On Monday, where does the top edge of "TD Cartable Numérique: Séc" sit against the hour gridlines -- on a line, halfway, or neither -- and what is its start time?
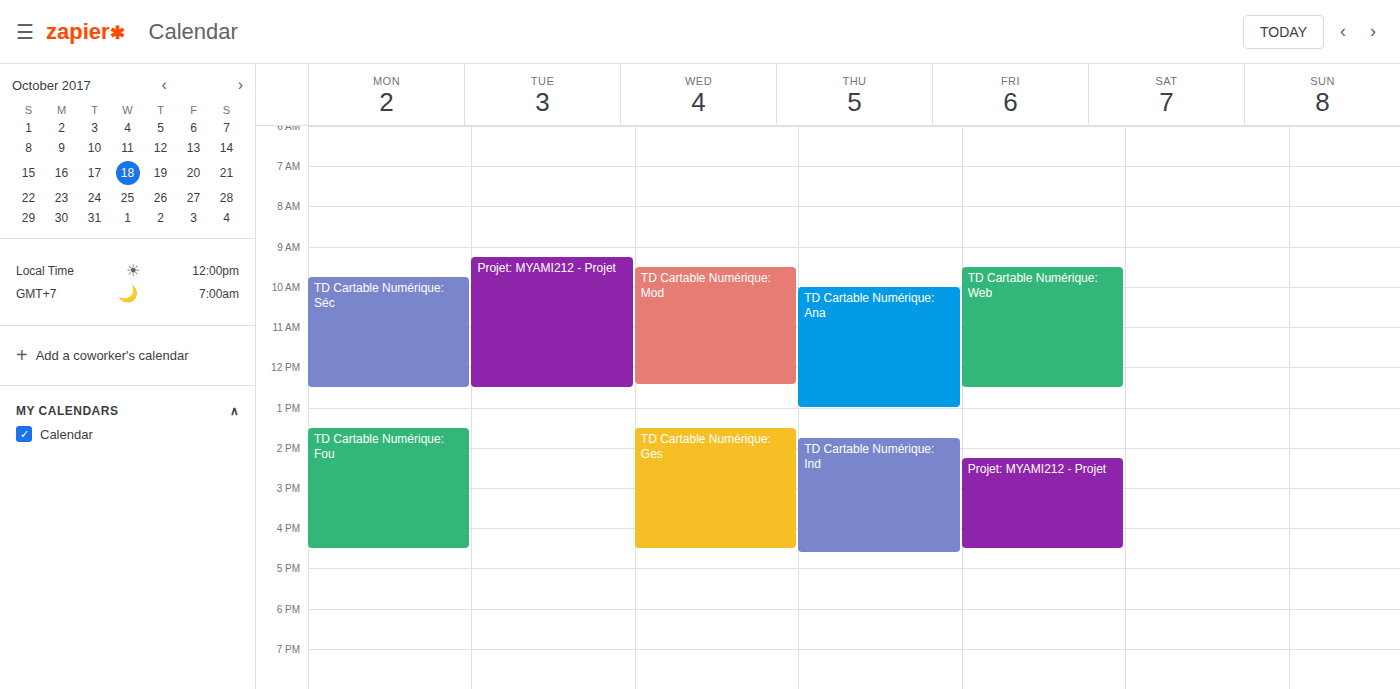
9:45 AM -- neither: three quarters of the way from the 9 AM line to the 10 AM line.